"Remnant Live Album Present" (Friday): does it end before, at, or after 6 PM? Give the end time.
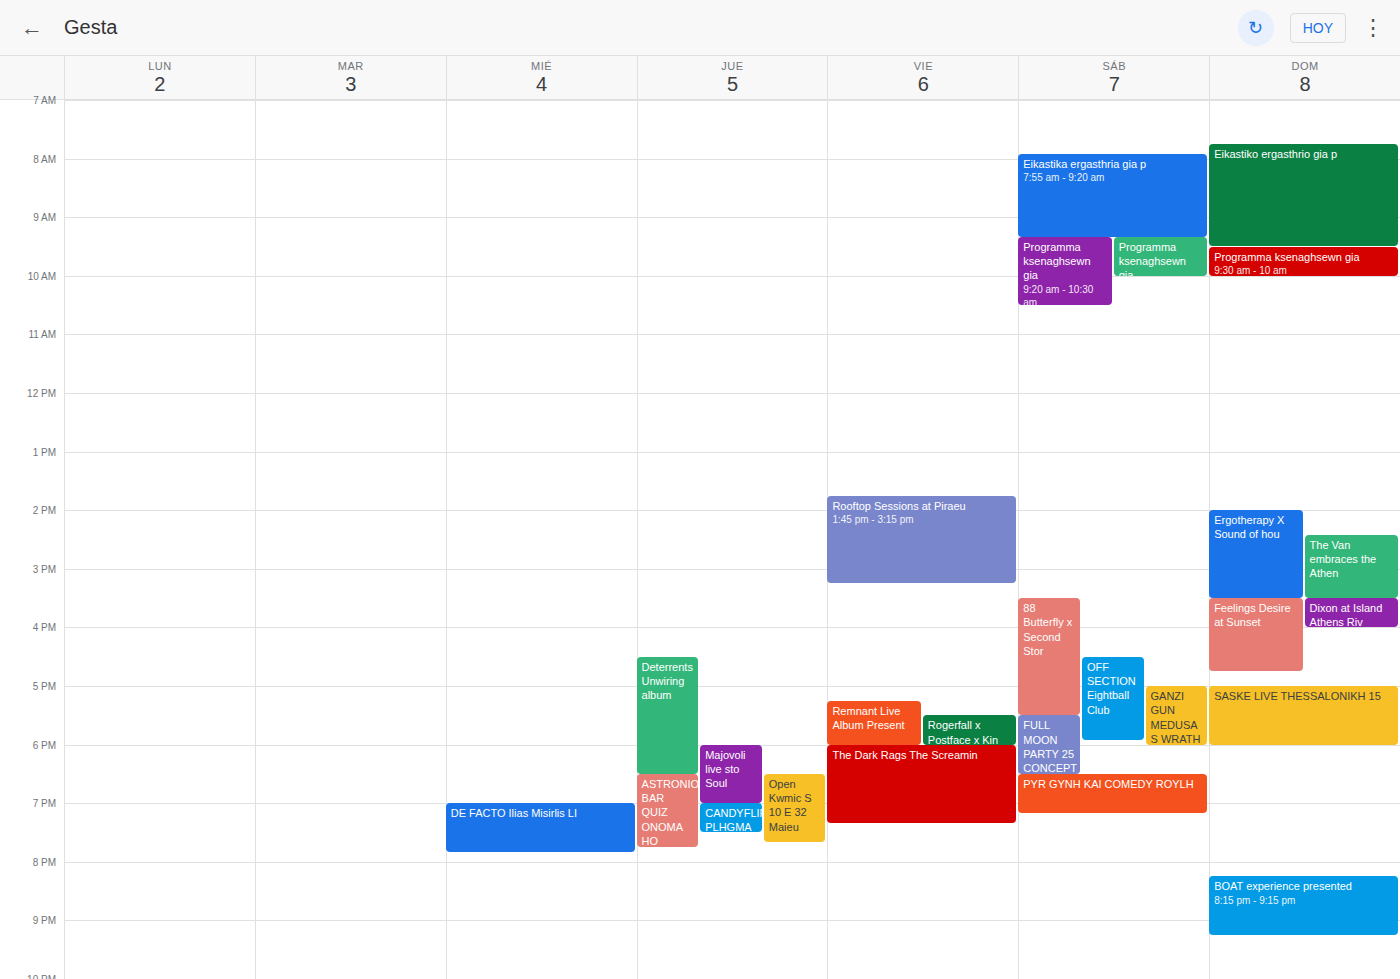
6:00 PM -- exactly at 6 PM, on the 6 PM line.